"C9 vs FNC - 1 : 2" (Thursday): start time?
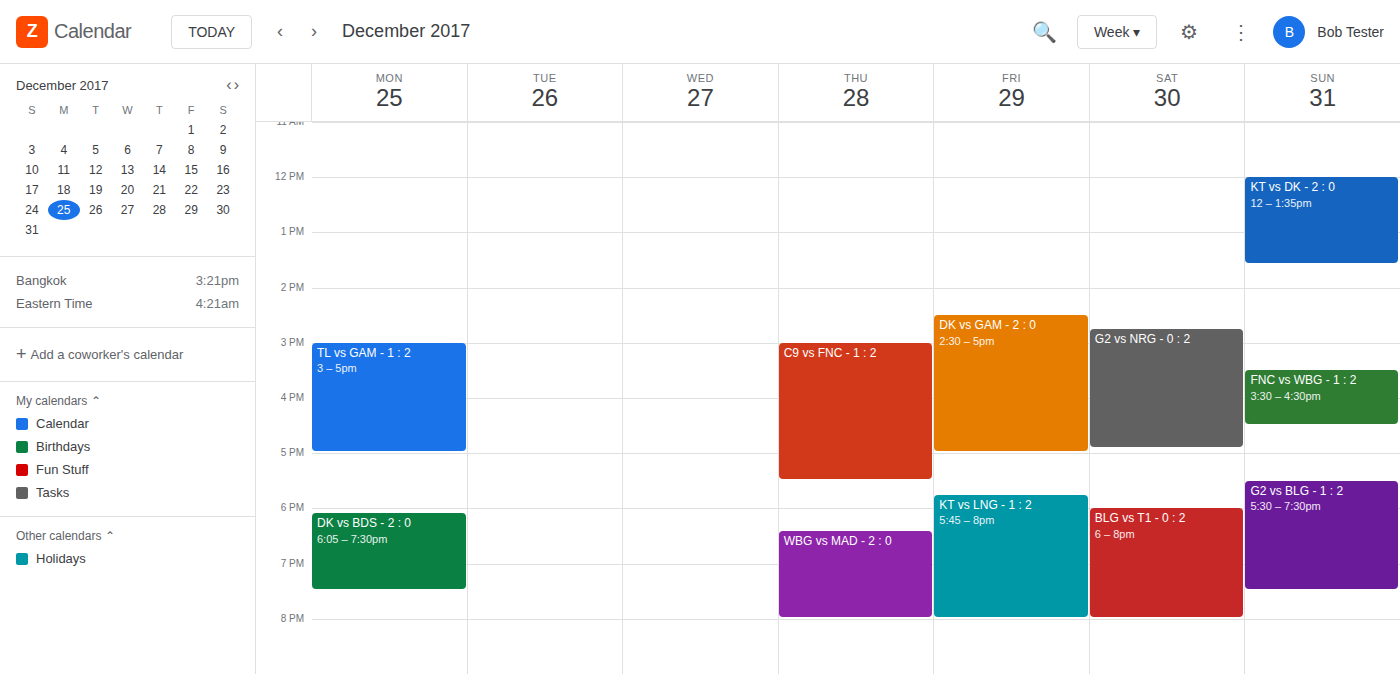
3:00 PM